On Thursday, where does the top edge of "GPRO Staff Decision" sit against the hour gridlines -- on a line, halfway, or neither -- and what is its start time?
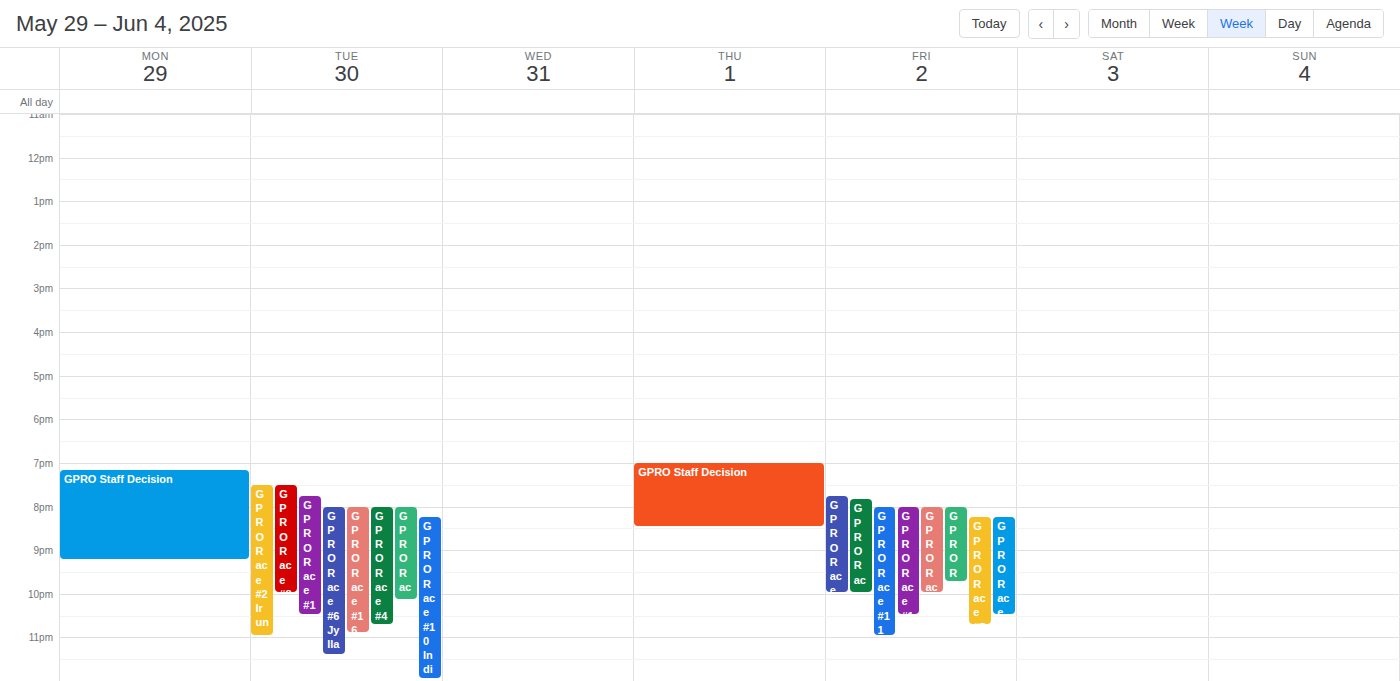
7:00 PM -- exactly on the 7 PM line.